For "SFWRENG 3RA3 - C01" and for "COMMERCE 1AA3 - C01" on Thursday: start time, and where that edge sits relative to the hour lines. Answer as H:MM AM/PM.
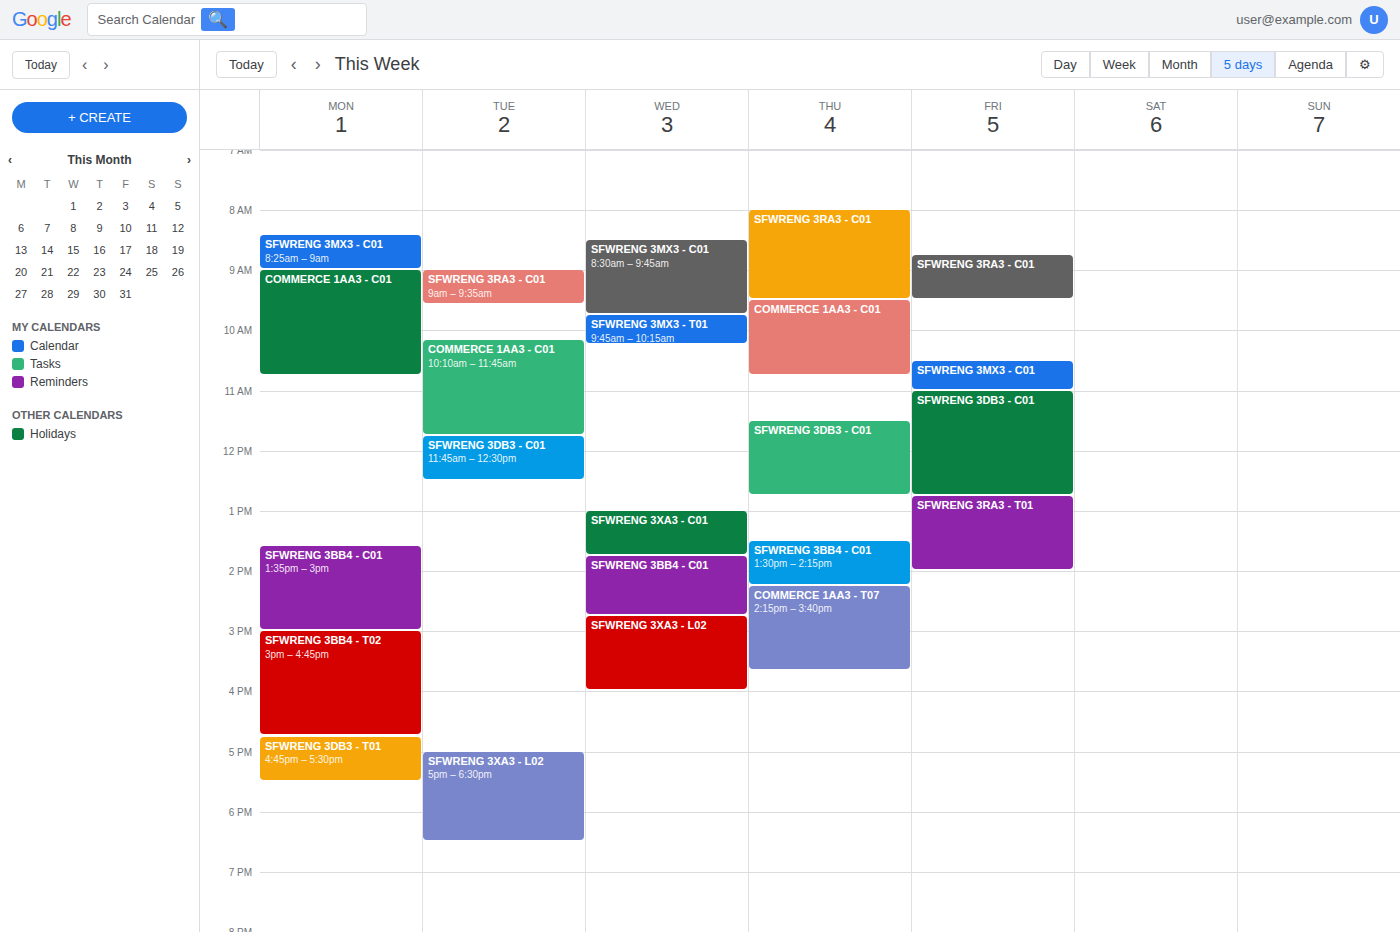
"SFWRENG 3RA3 - C01": 8:00 AM, exactly on the 8 AM line. "COMMERCE 1AA3 - C01": 9:30 AM, halfway between the 9 AM and 10 AM lines.